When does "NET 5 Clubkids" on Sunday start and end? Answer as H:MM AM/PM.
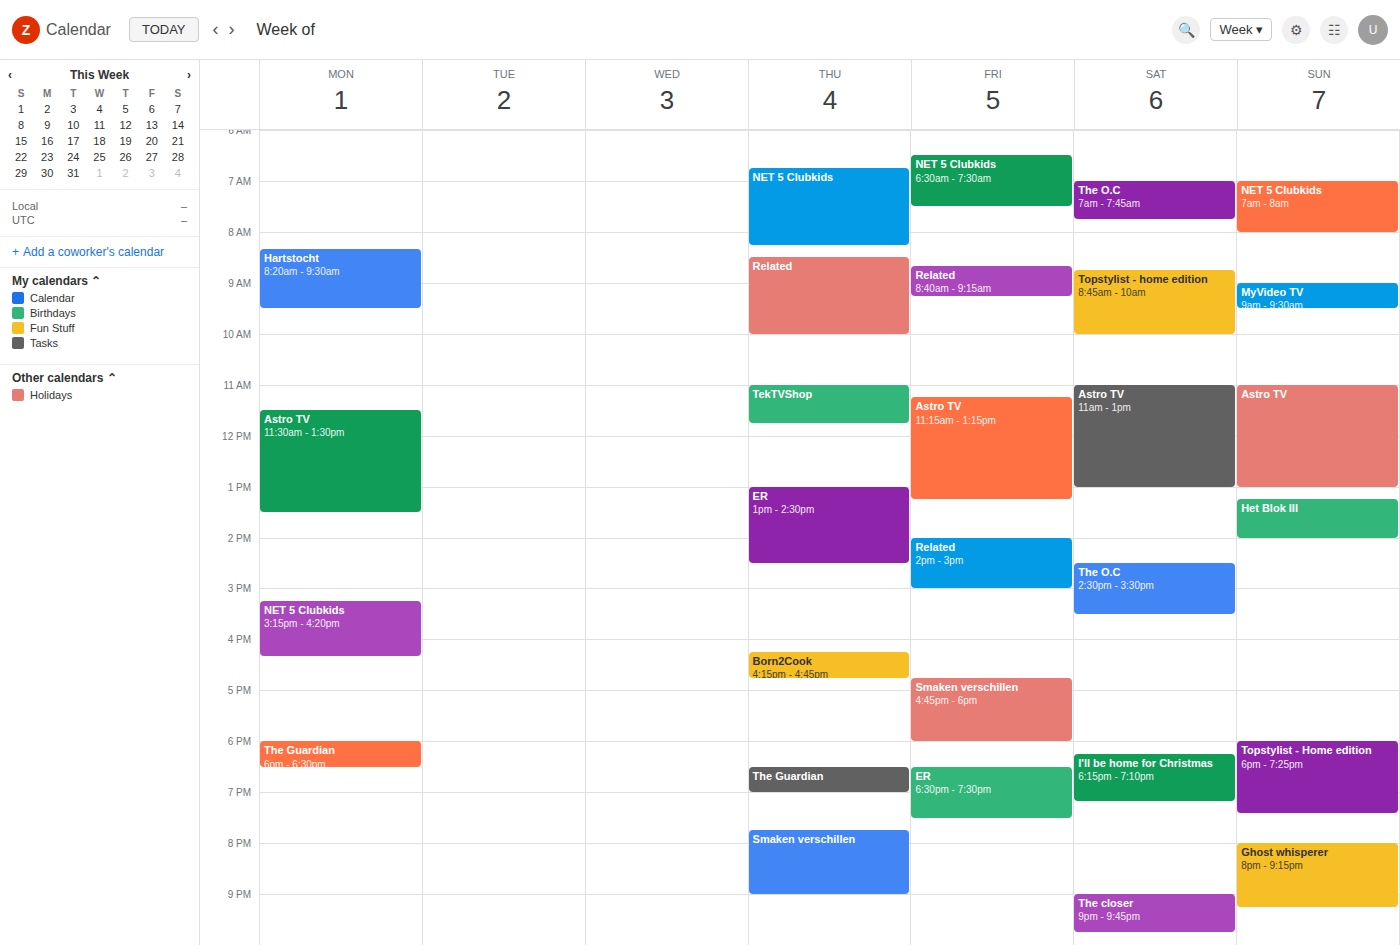
7:00 AM to 8:00 AM